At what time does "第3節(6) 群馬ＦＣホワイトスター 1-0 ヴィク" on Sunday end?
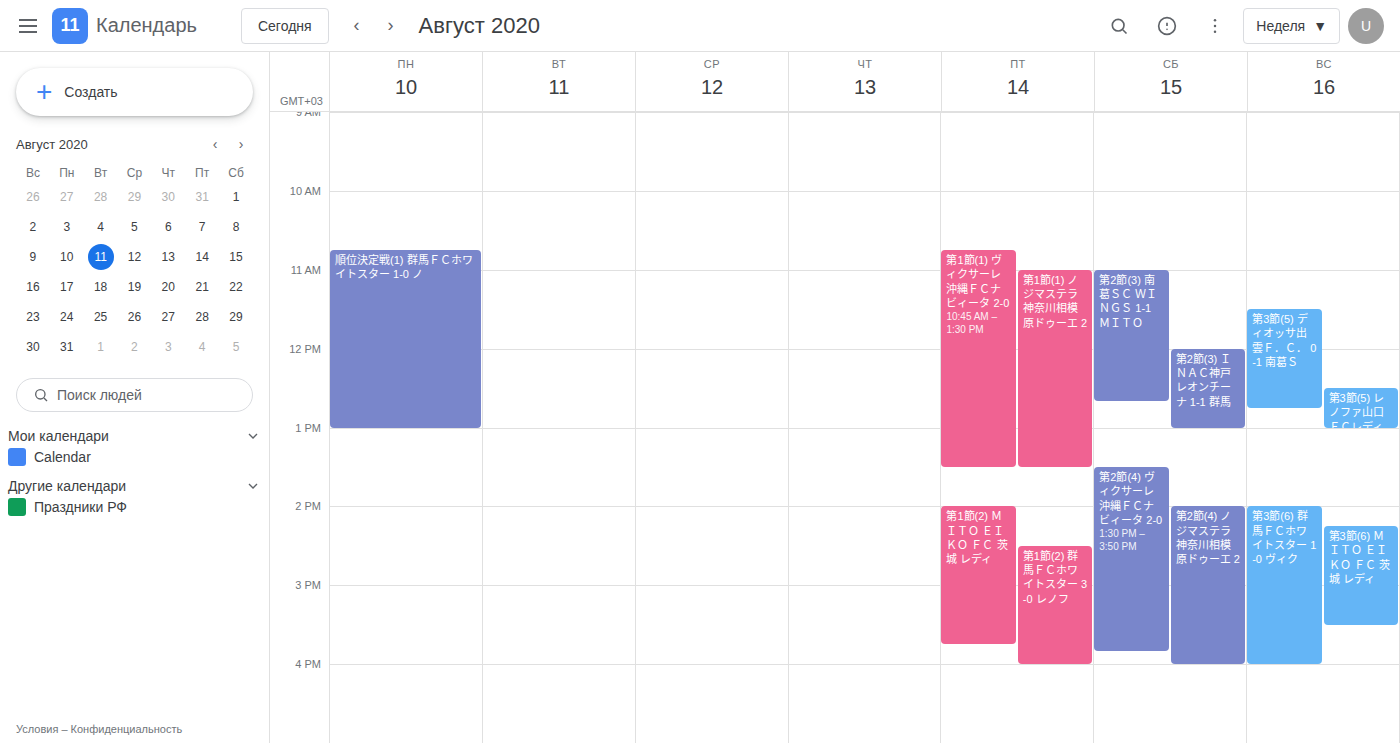
4:00 PM